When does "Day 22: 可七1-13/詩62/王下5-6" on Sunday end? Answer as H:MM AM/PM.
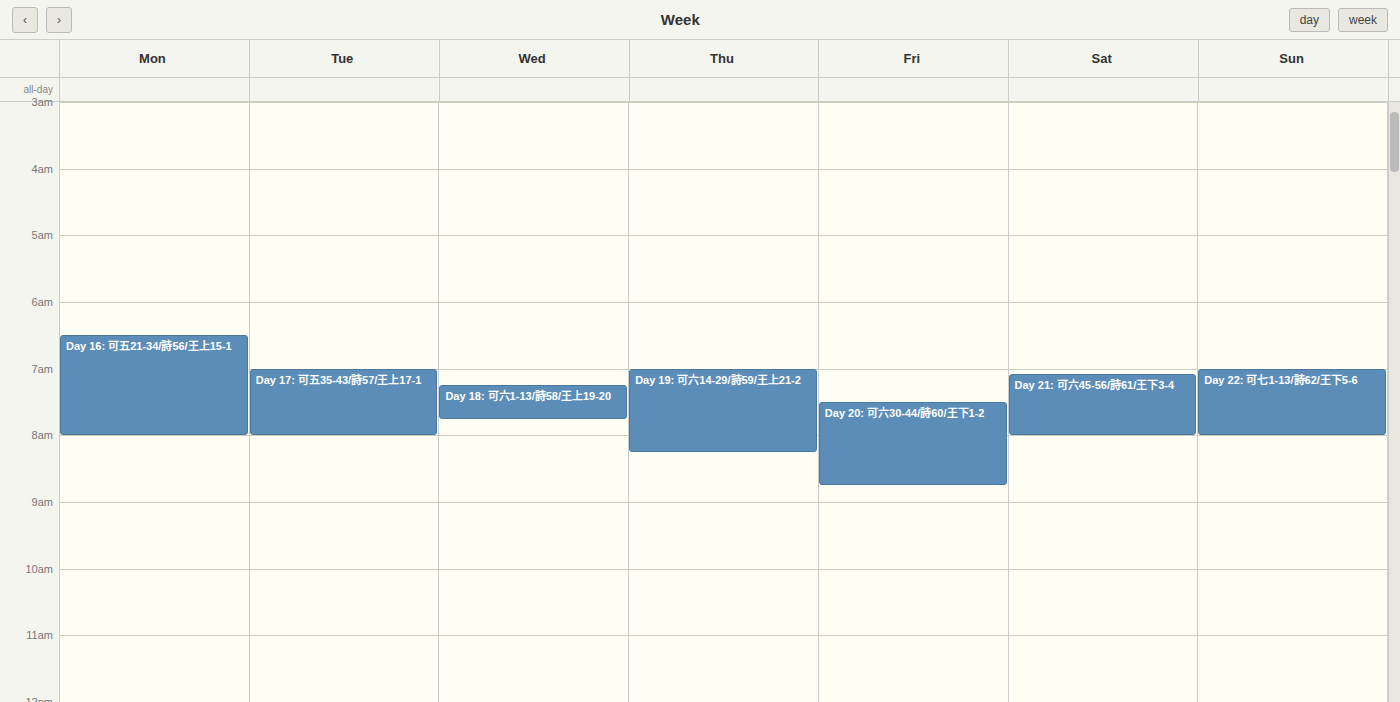
8:00 AM